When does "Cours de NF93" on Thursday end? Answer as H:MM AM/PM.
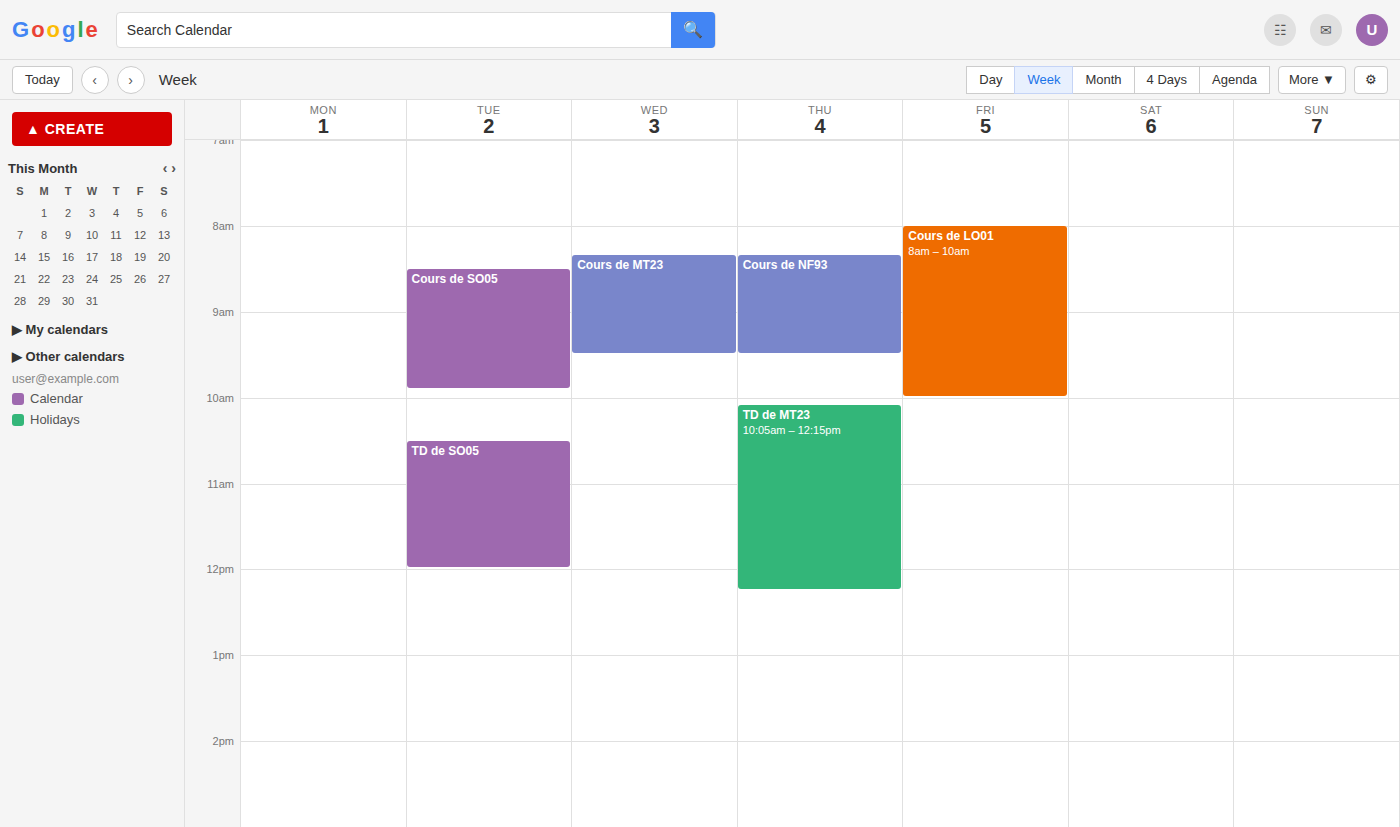
9:30 AM